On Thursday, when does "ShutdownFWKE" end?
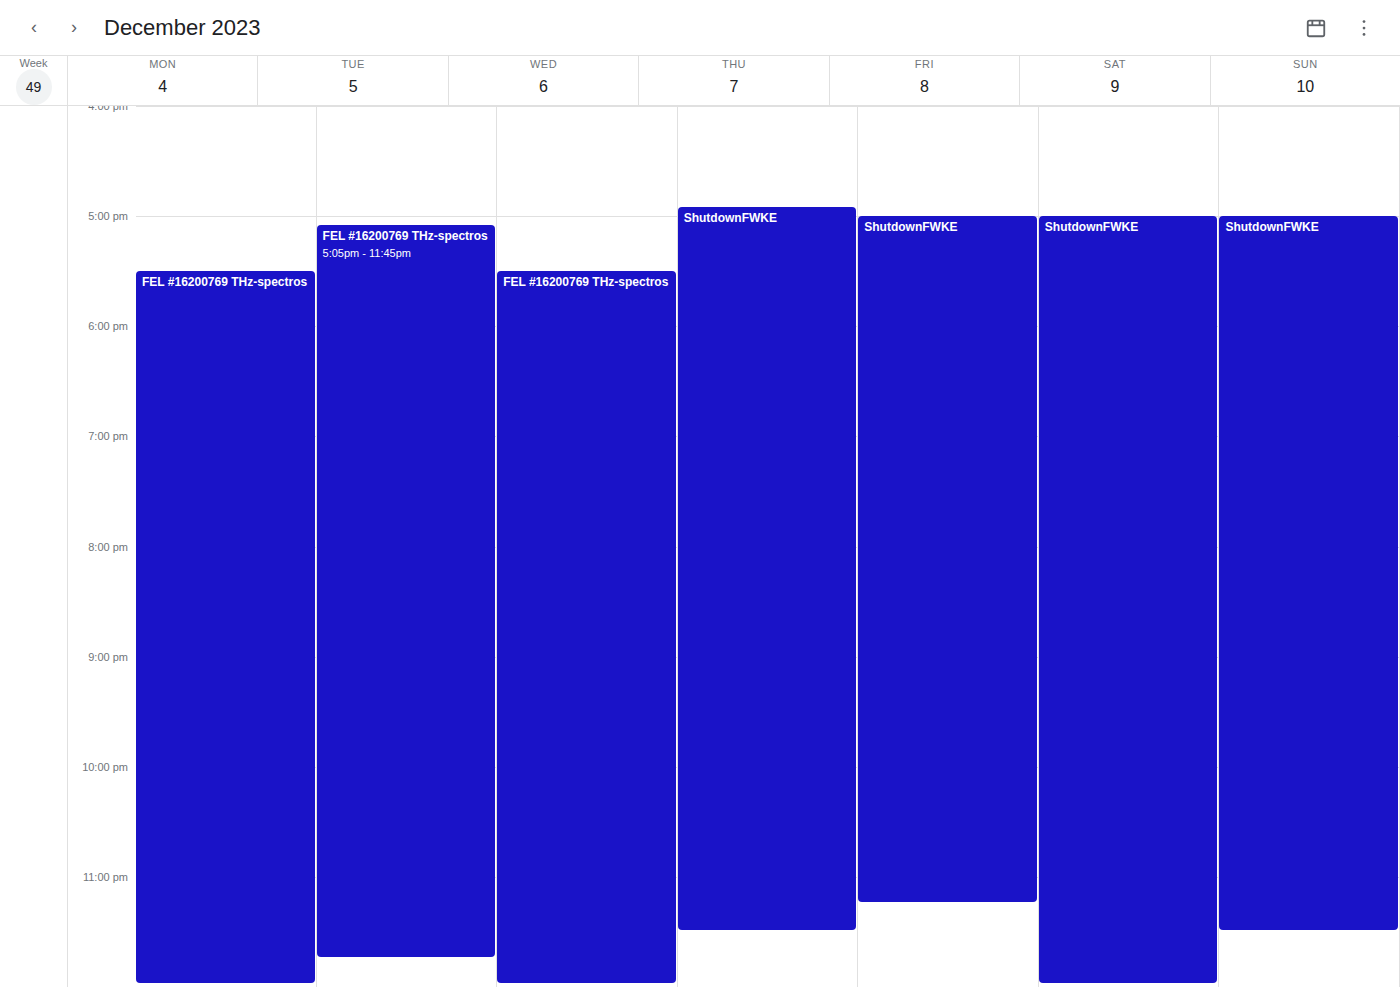
11:30 PM